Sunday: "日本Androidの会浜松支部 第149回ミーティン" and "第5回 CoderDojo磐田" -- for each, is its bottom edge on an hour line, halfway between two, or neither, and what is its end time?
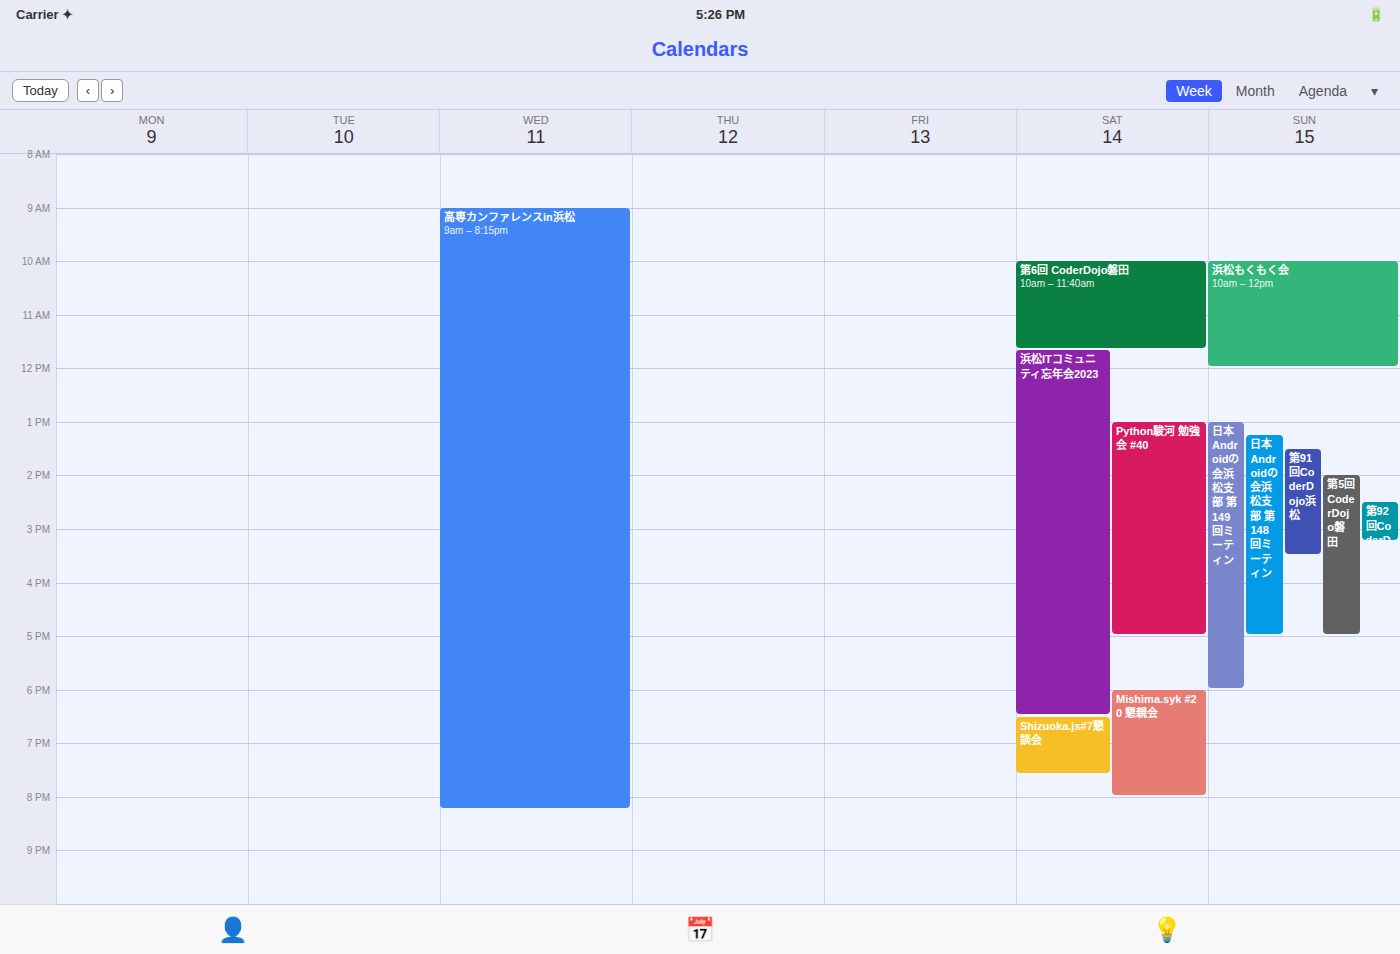
"日本Androidの会浜松支部 第149回ミーティン": 6:00 PM, exactly on the 6 PM line. "第5回 CoderDojo磐田": 5:00 PM, exactly on the 5 PM line.